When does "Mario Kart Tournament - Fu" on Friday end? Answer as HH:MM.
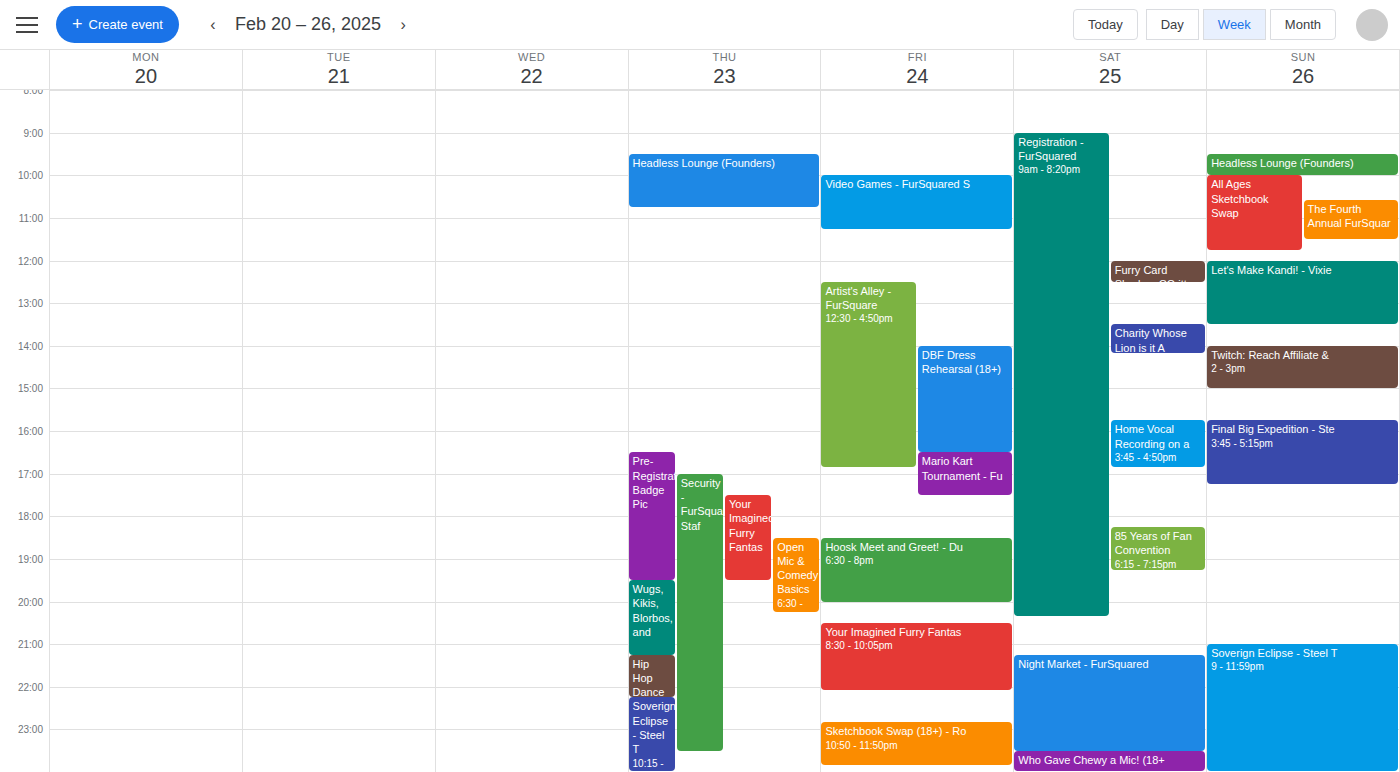
17:30